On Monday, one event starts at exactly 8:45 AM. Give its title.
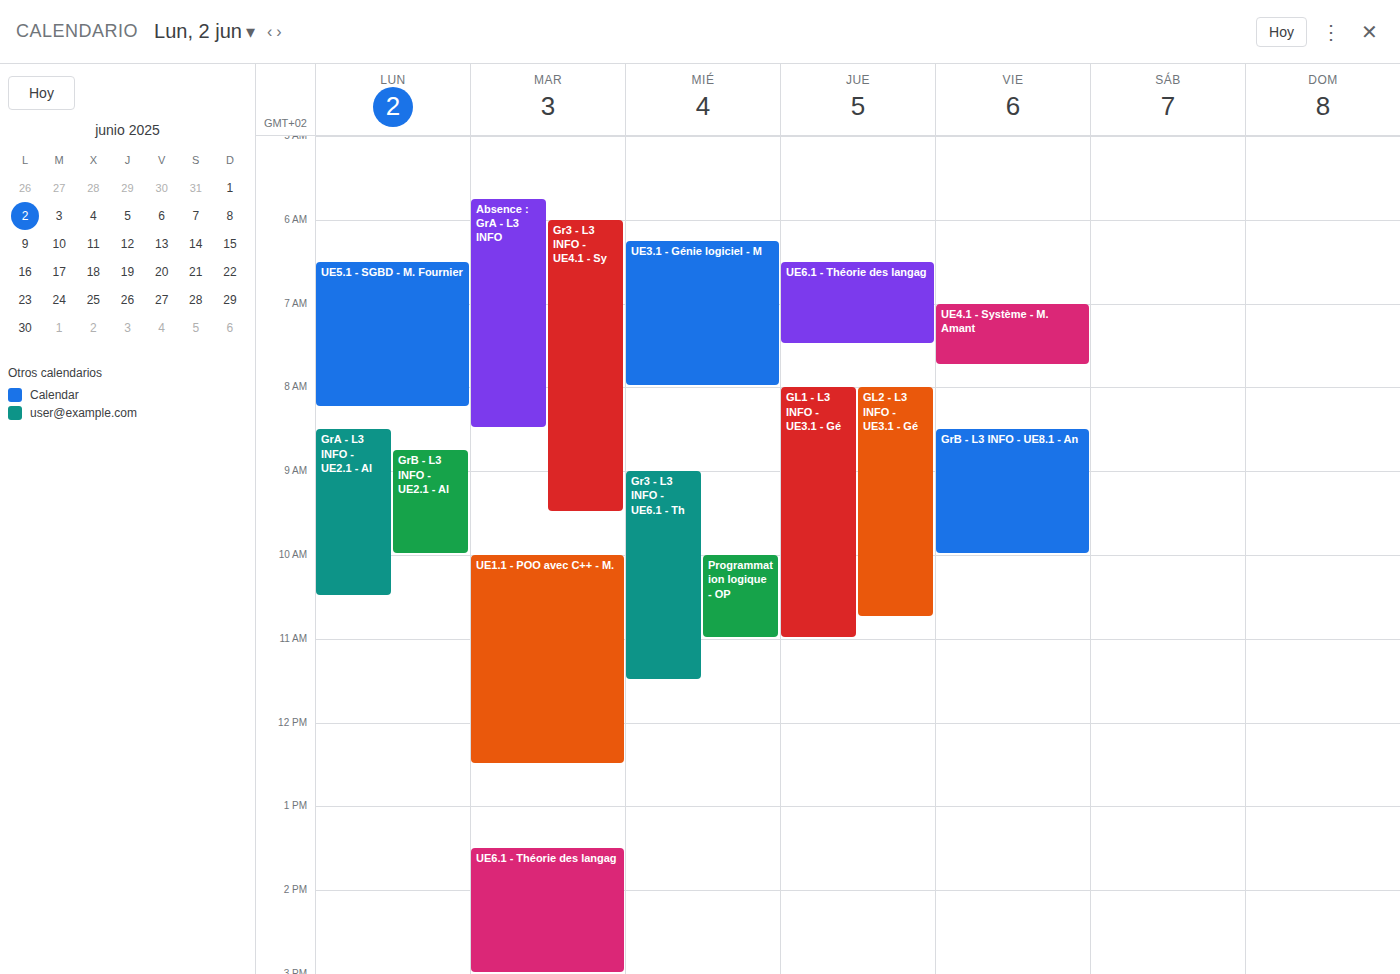
"GrB - L3 INFO - UE2.1 - Al"